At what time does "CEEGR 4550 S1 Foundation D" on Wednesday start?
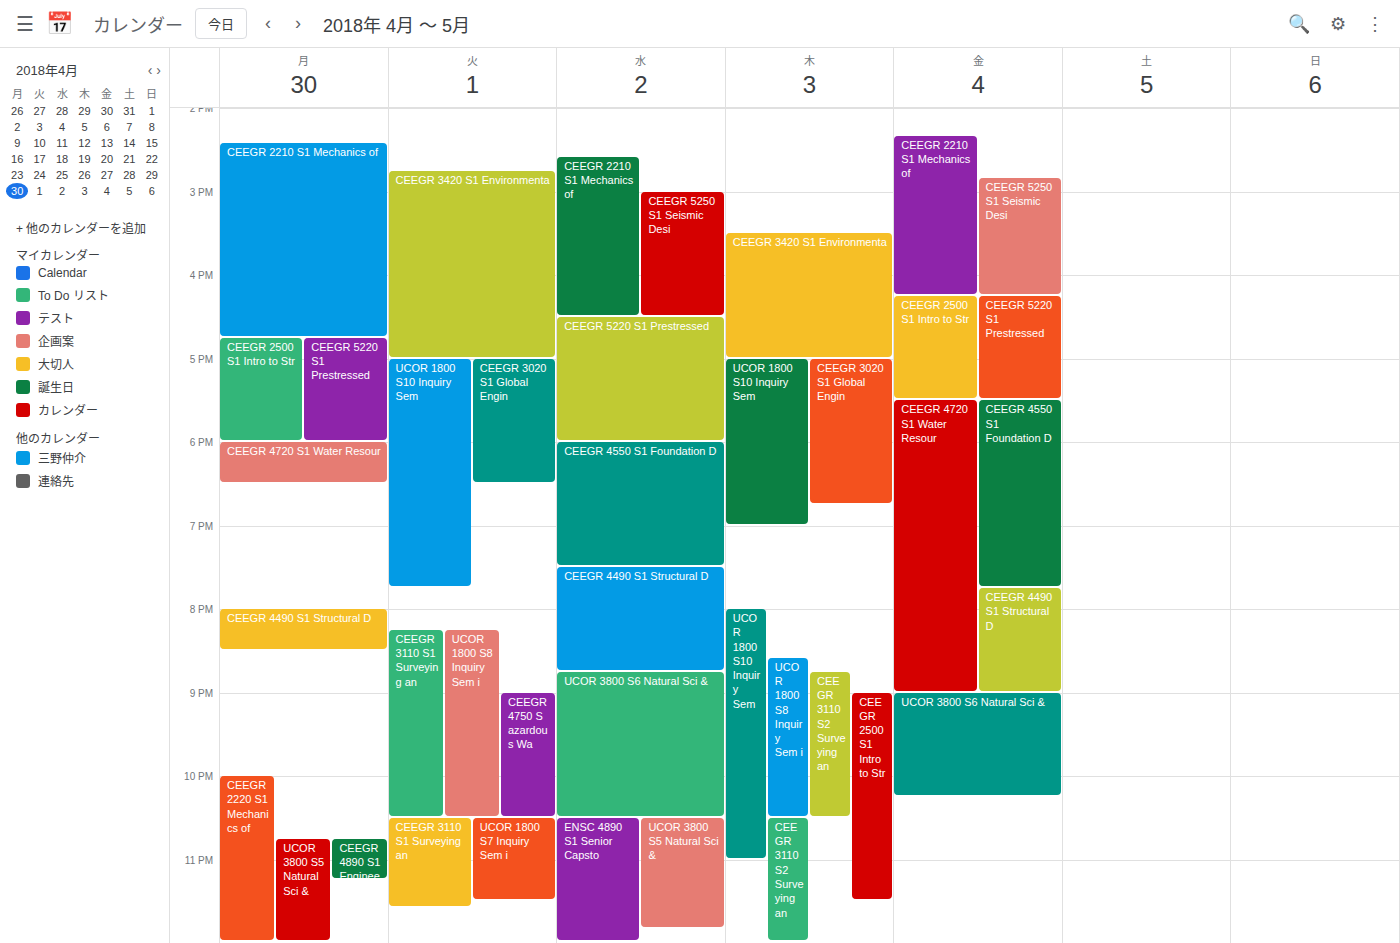
6:00 PM